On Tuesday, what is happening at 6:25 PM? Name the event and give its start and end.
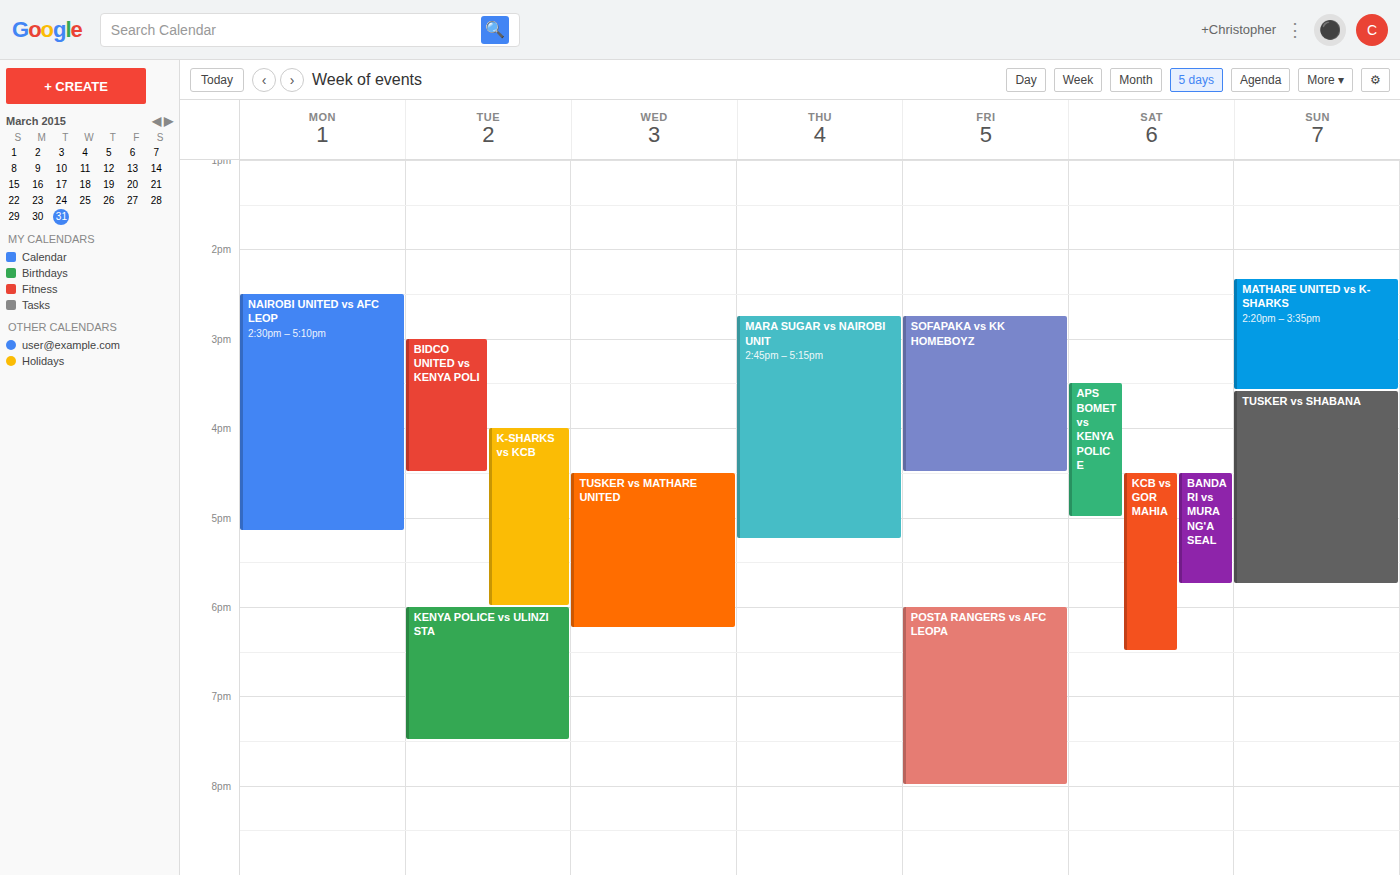
"KENYA POLICE vs ULINZI STA", 6:00 PM to 7:30 PM